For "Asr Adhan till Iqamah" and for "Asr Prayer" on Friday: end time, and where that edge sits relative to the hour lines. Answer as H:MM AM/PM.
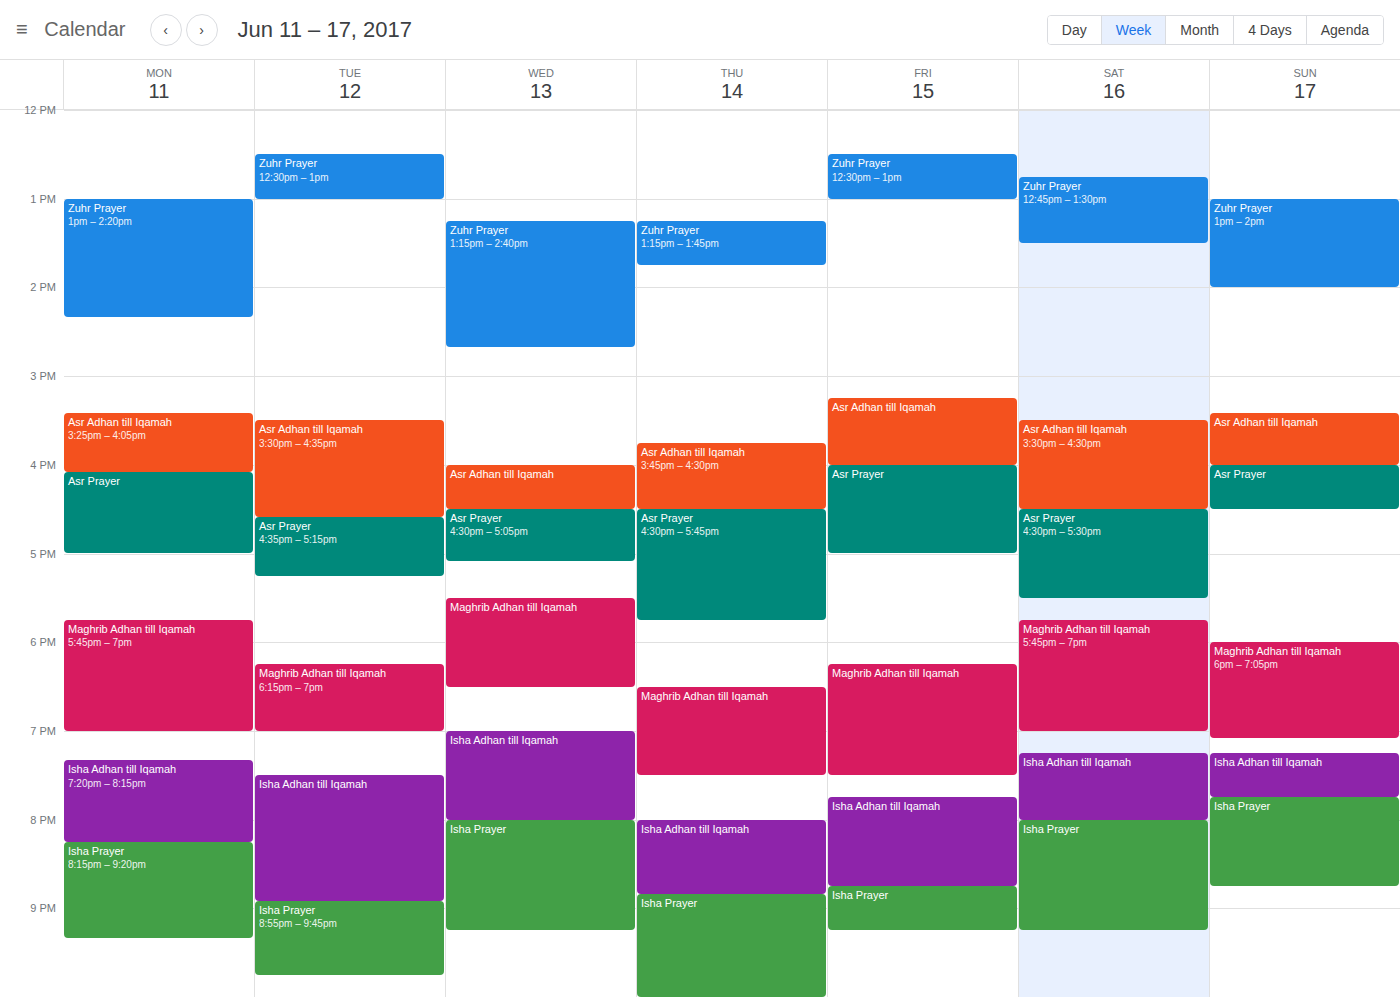
"Asr Adhan till Iqamah": 4:00 PM, exactly on the 4 PM line. "Asr Prayer": 5:00 PM, exactly on the 5 PM line.